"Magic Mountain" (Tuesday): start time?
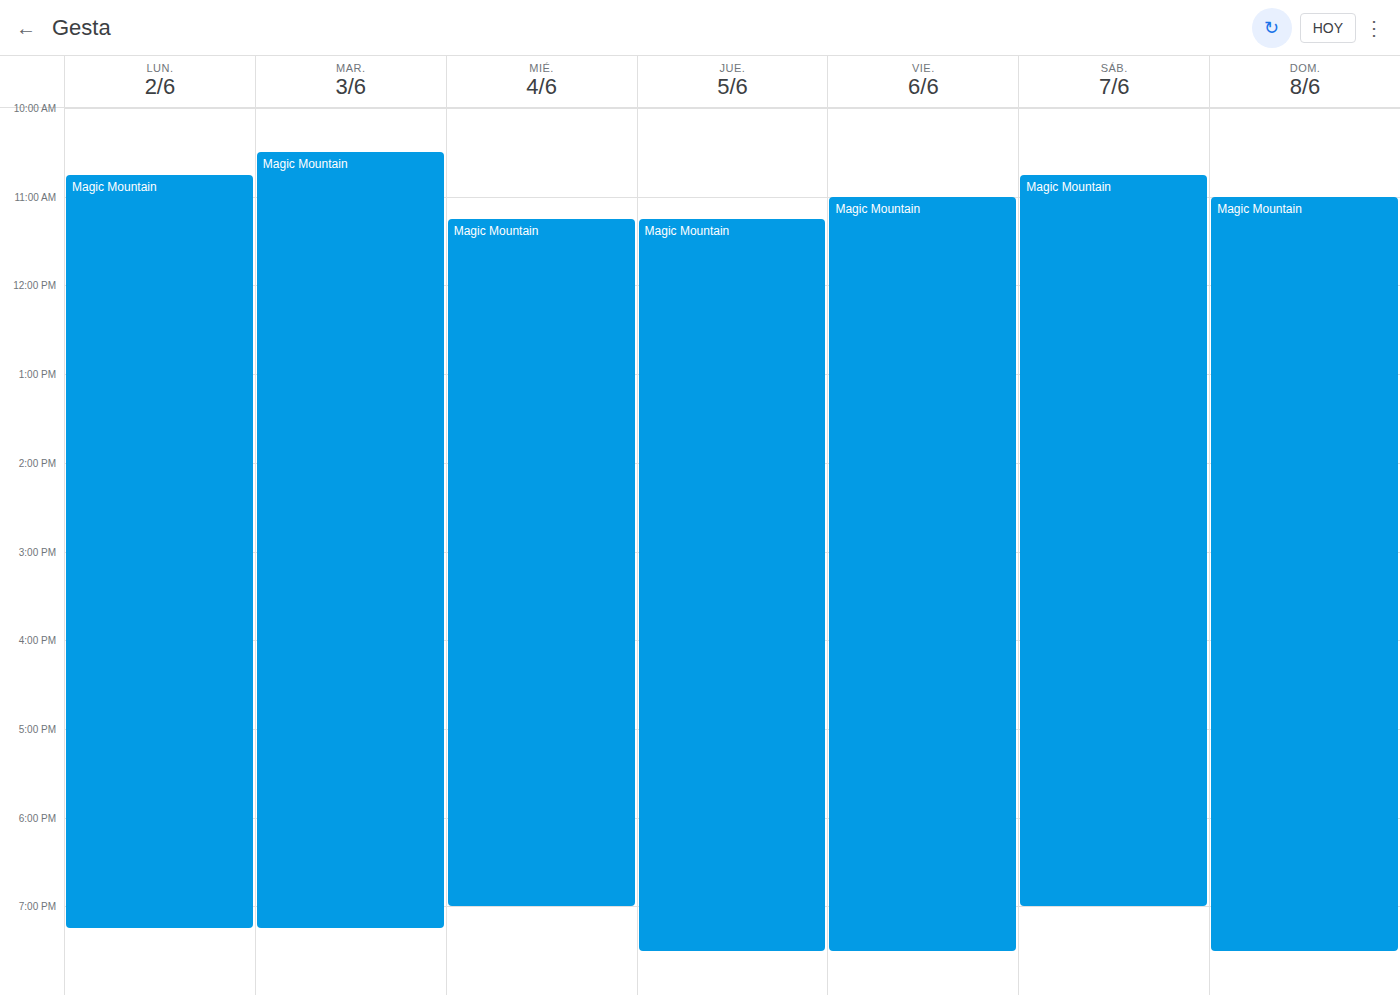
10:30 AM